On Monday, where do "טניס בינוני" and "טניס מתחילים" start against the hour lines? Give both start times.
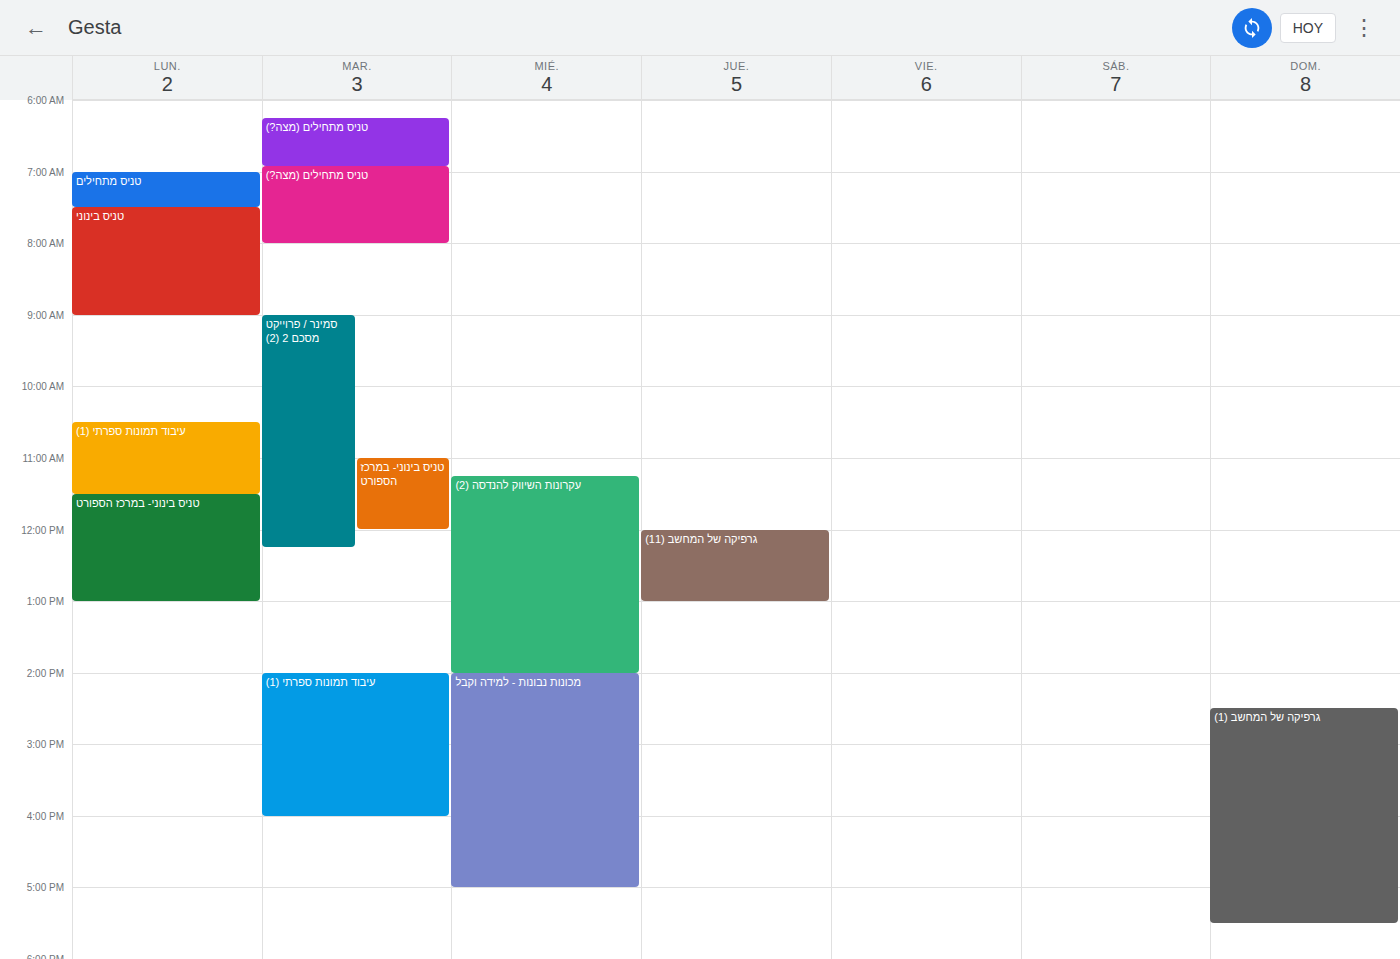
"טניס בינוני": 7:30 AM, halfway between the 7 AM and 8 AM lines. "טניס מתחילים": 7:00 AM, exactly on the 7 AM line.